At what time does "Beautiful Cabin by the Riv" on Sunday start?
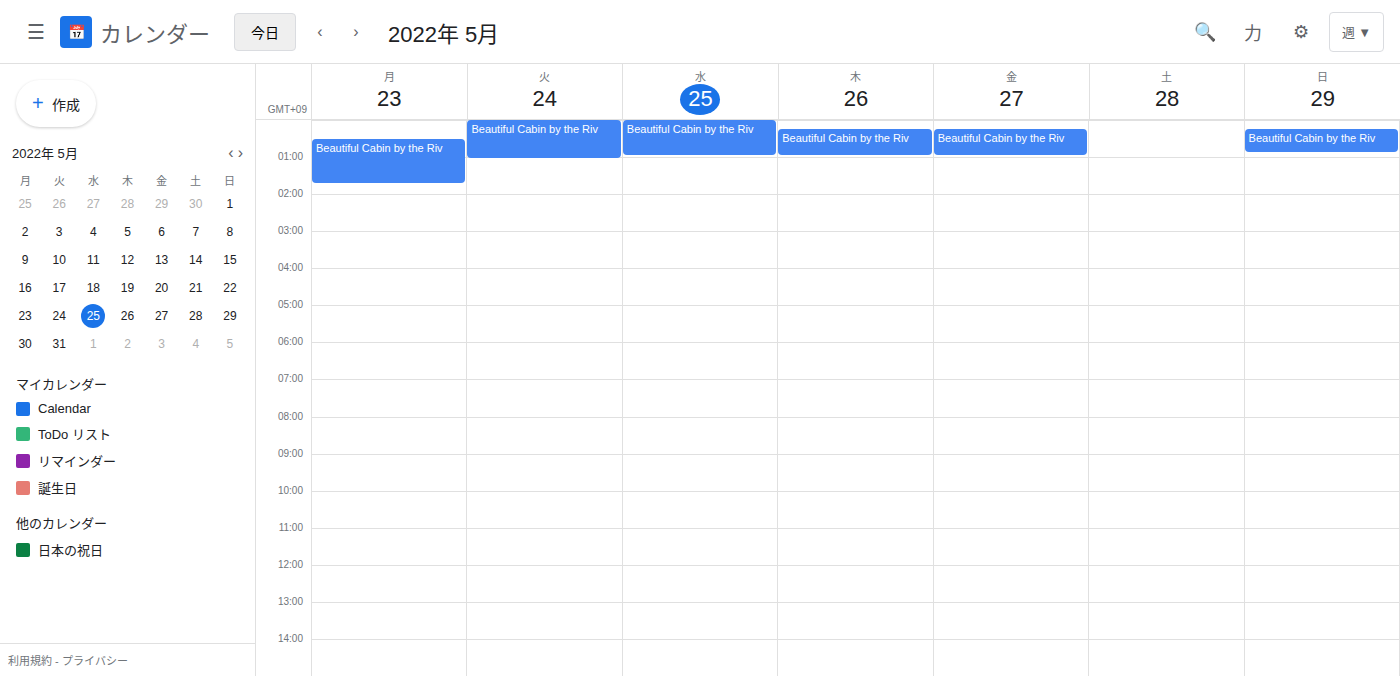
12:15 AM